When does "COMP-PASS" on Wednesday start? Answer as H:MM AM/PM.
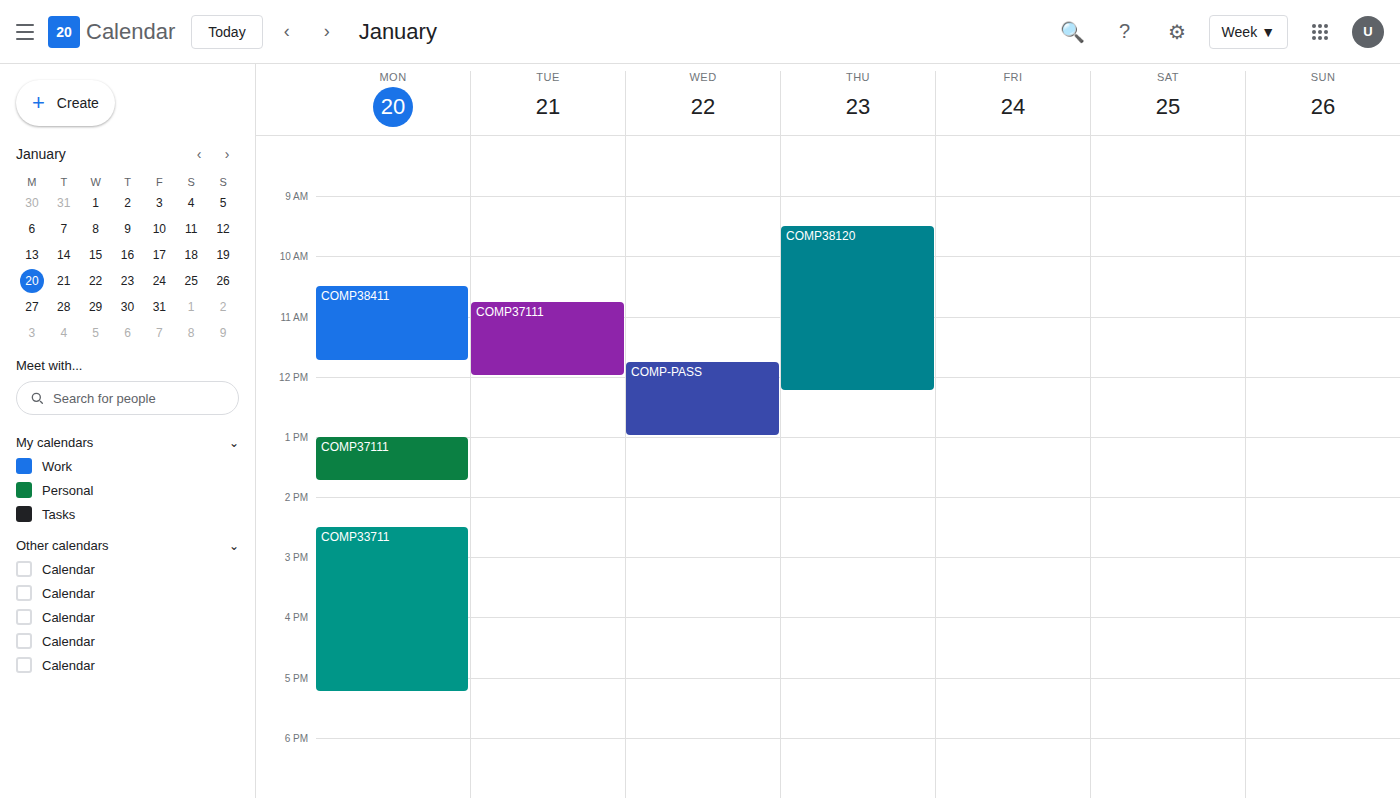
11:45 AM